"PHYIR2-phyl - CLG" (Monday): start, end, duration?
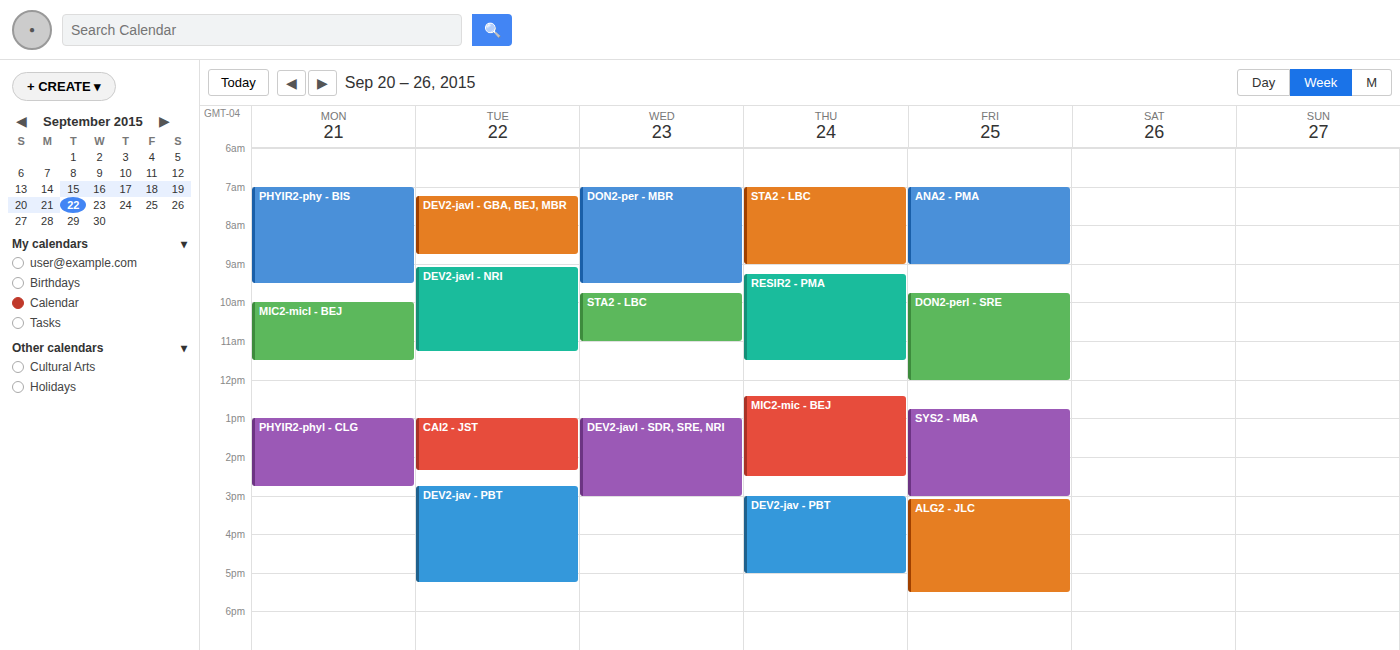
1:00 PM to 2:45 PM, 1 hour 45 minutes